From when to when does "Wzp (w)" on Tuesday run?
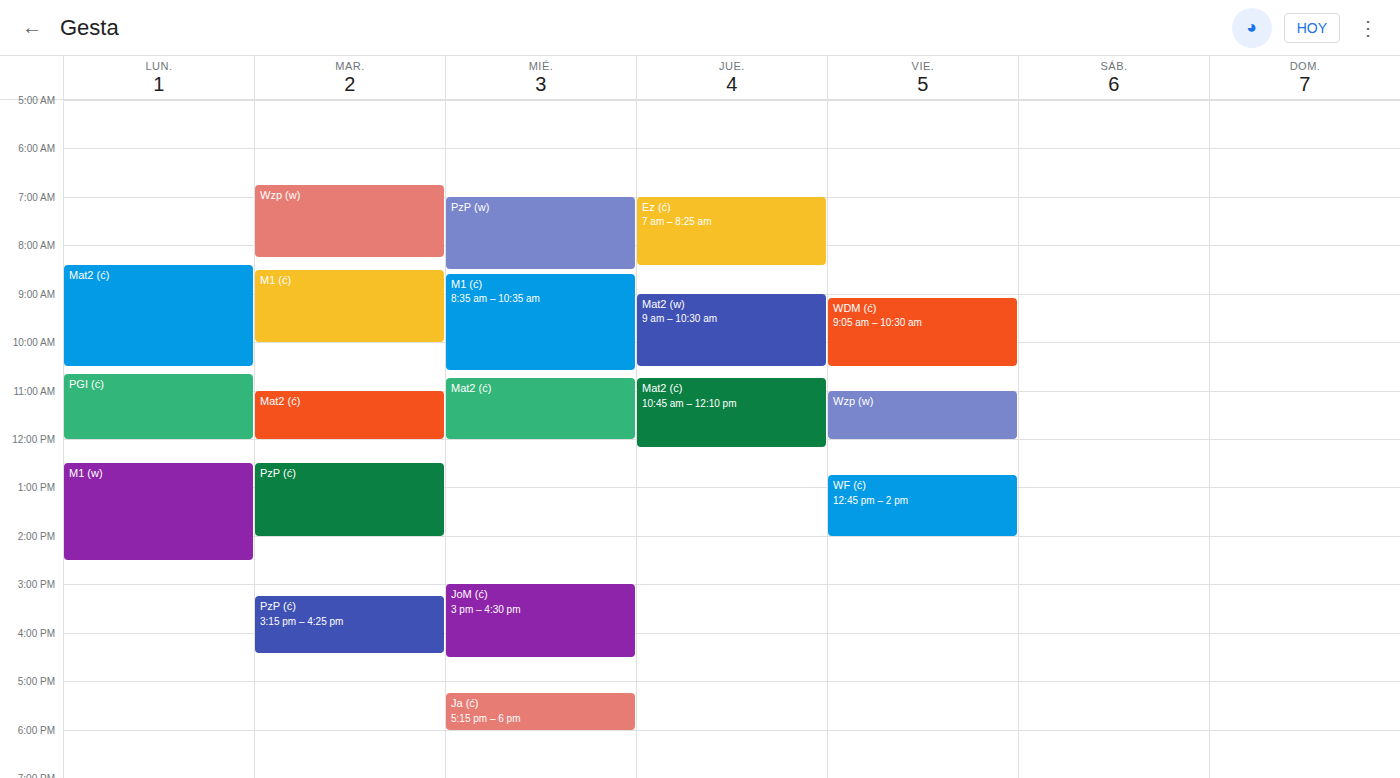
06:45 to 08:15